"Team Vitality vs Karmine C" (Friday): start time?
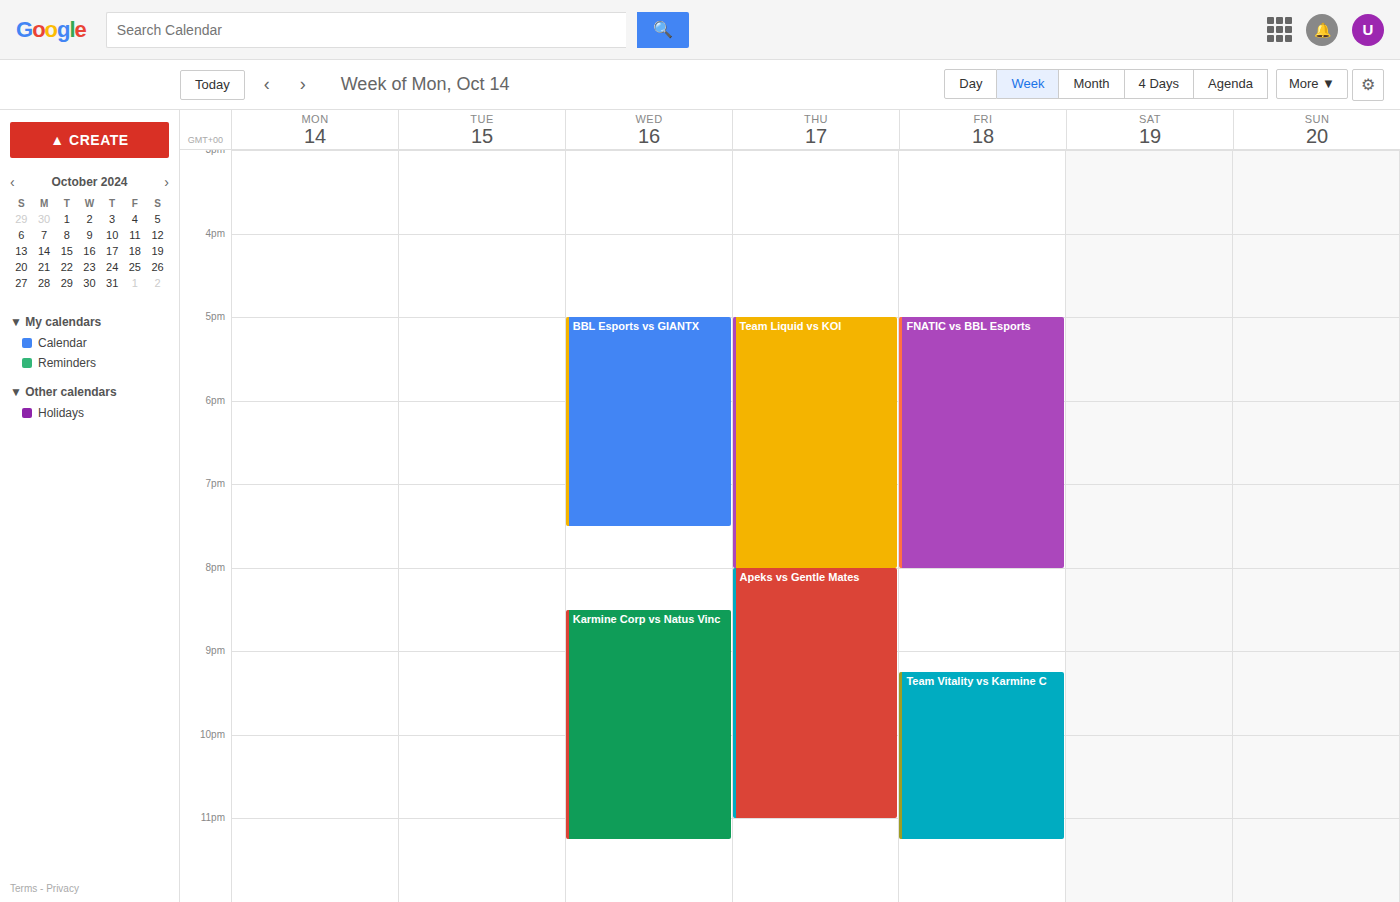
9:15 PM